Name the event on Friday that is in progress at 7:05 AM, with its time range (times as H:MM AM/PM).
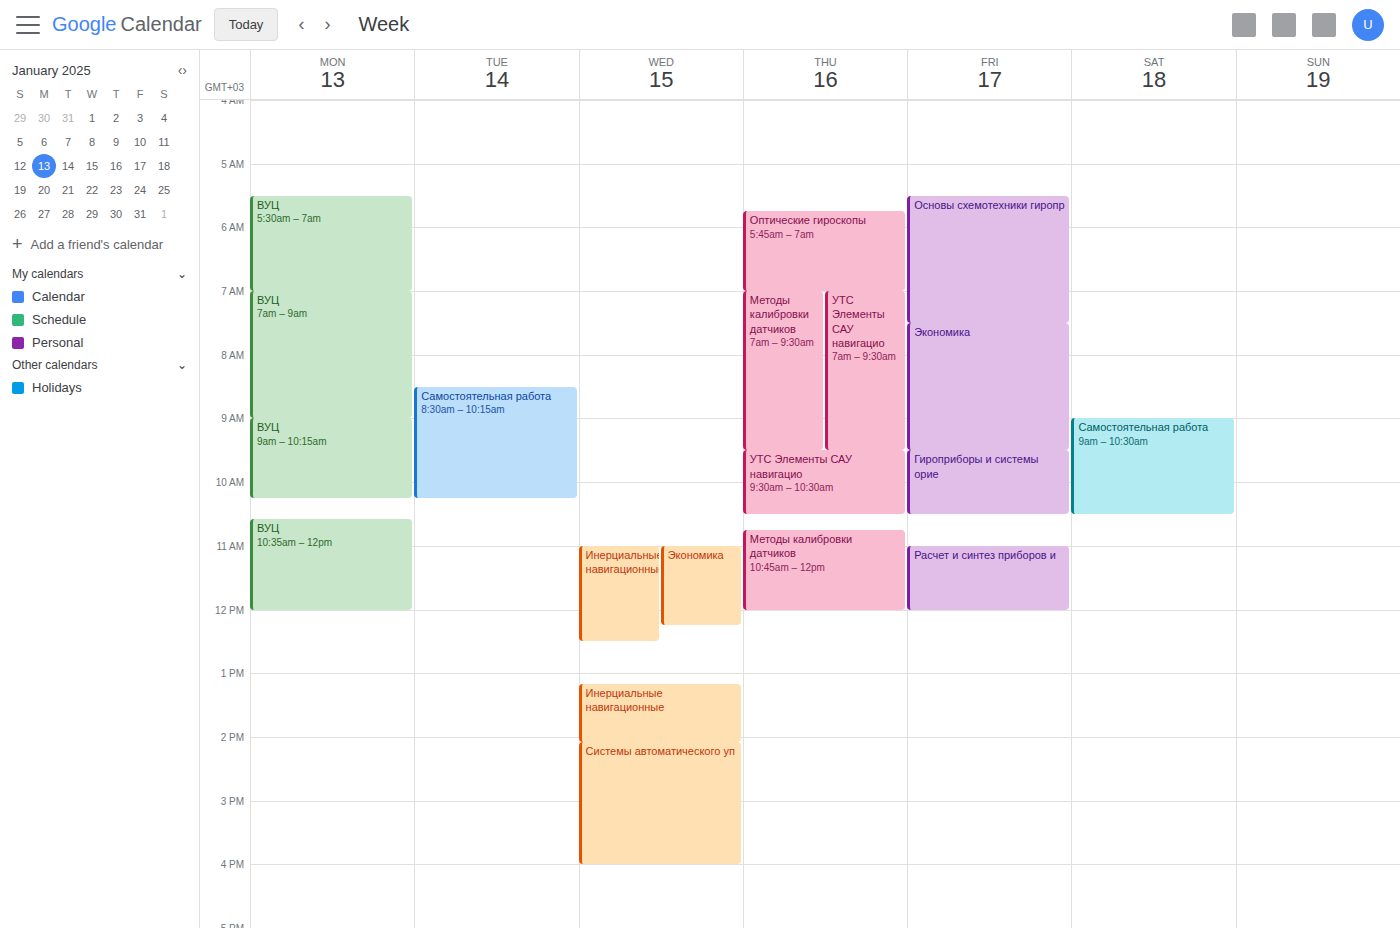
"Основы схемотехники гиропр", 5:30 AM to 7:30 AM